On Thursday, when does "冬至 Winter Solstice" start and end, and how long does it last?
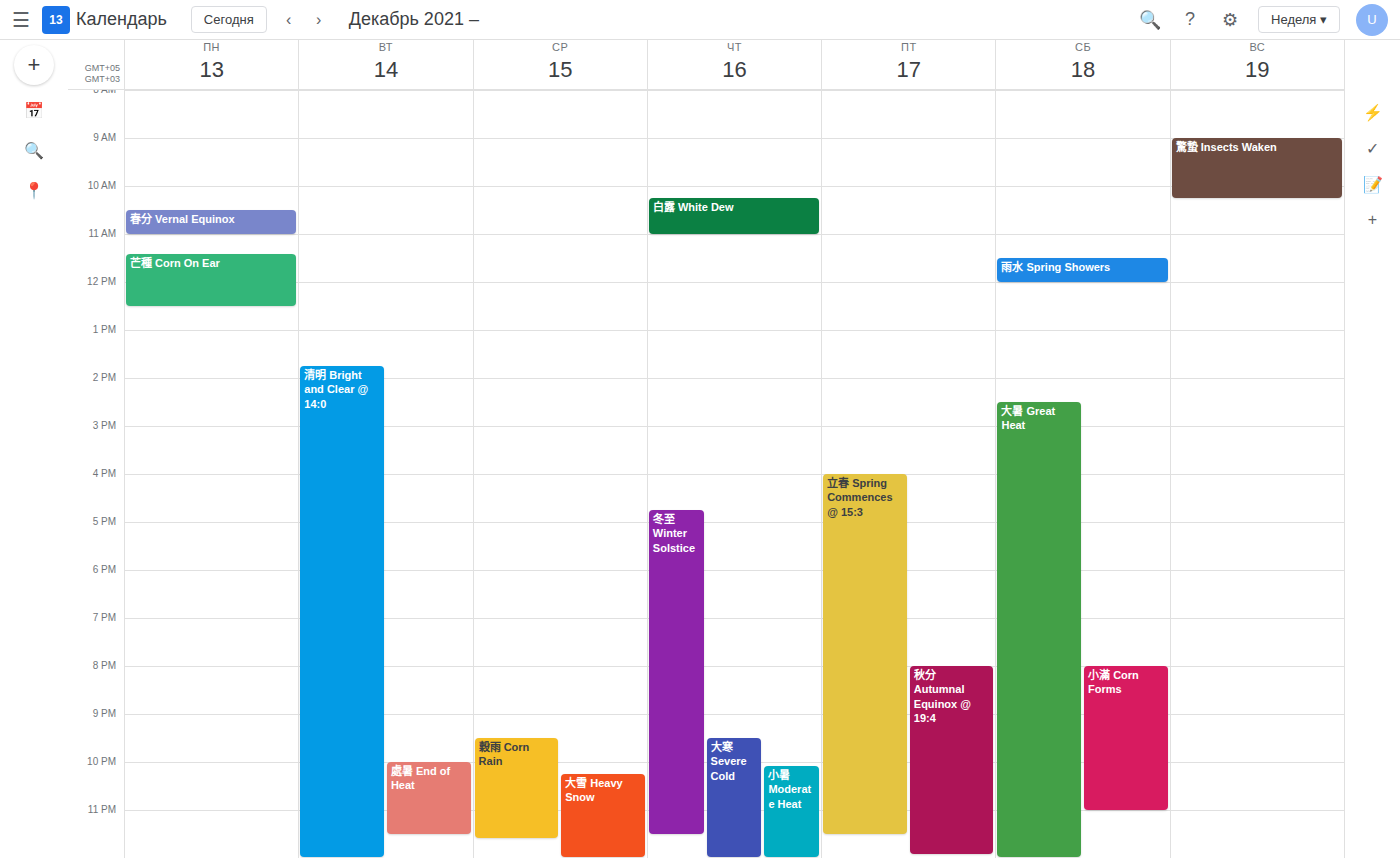
4:45 PM to 11:30 PM, 6 hours 45 minutes